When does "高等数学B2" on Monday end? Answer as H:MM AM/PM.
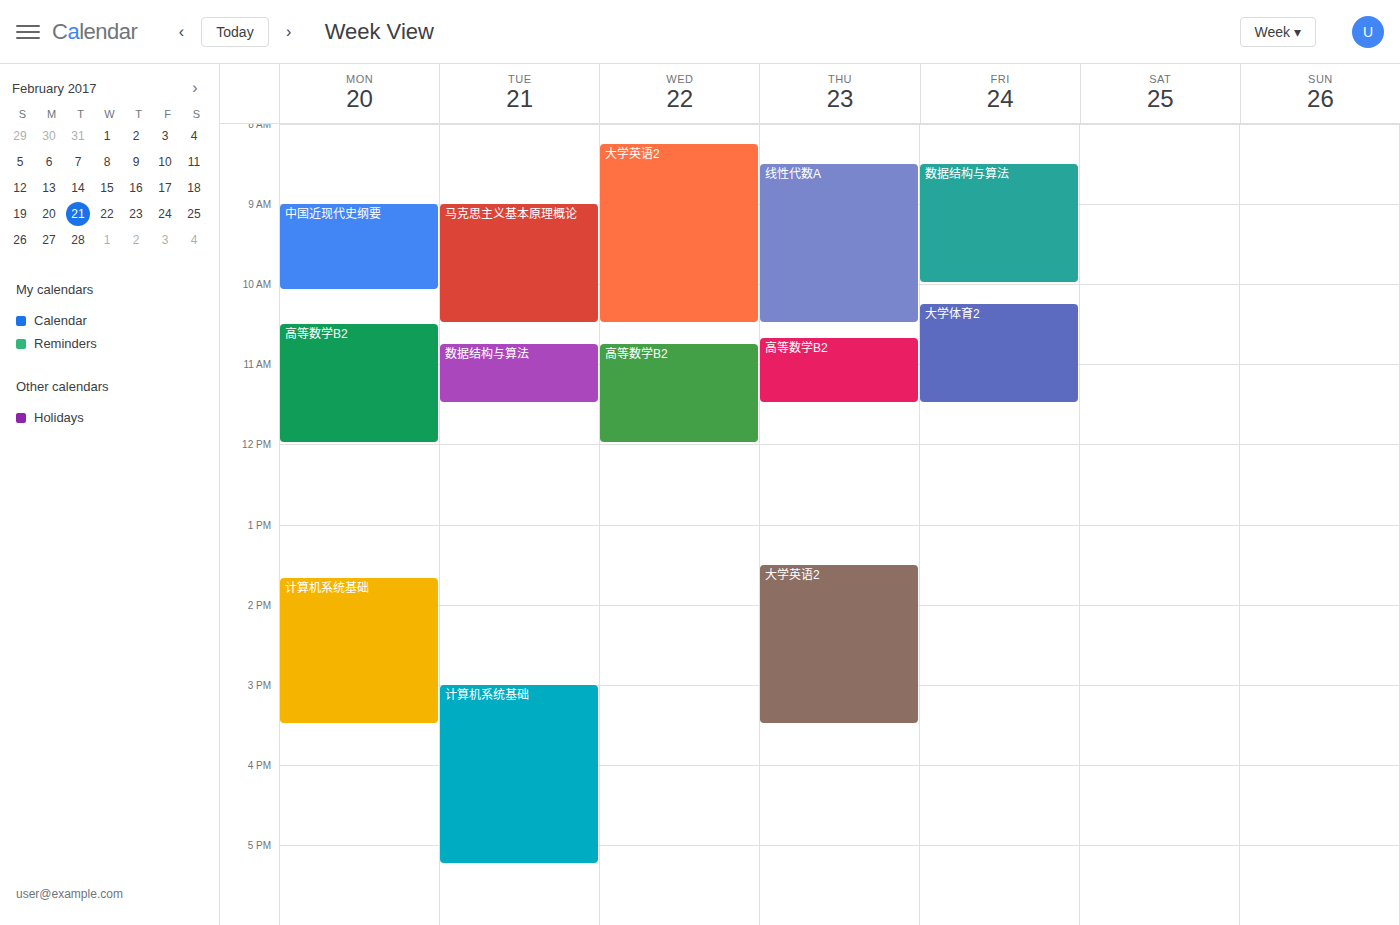
12:00 PM